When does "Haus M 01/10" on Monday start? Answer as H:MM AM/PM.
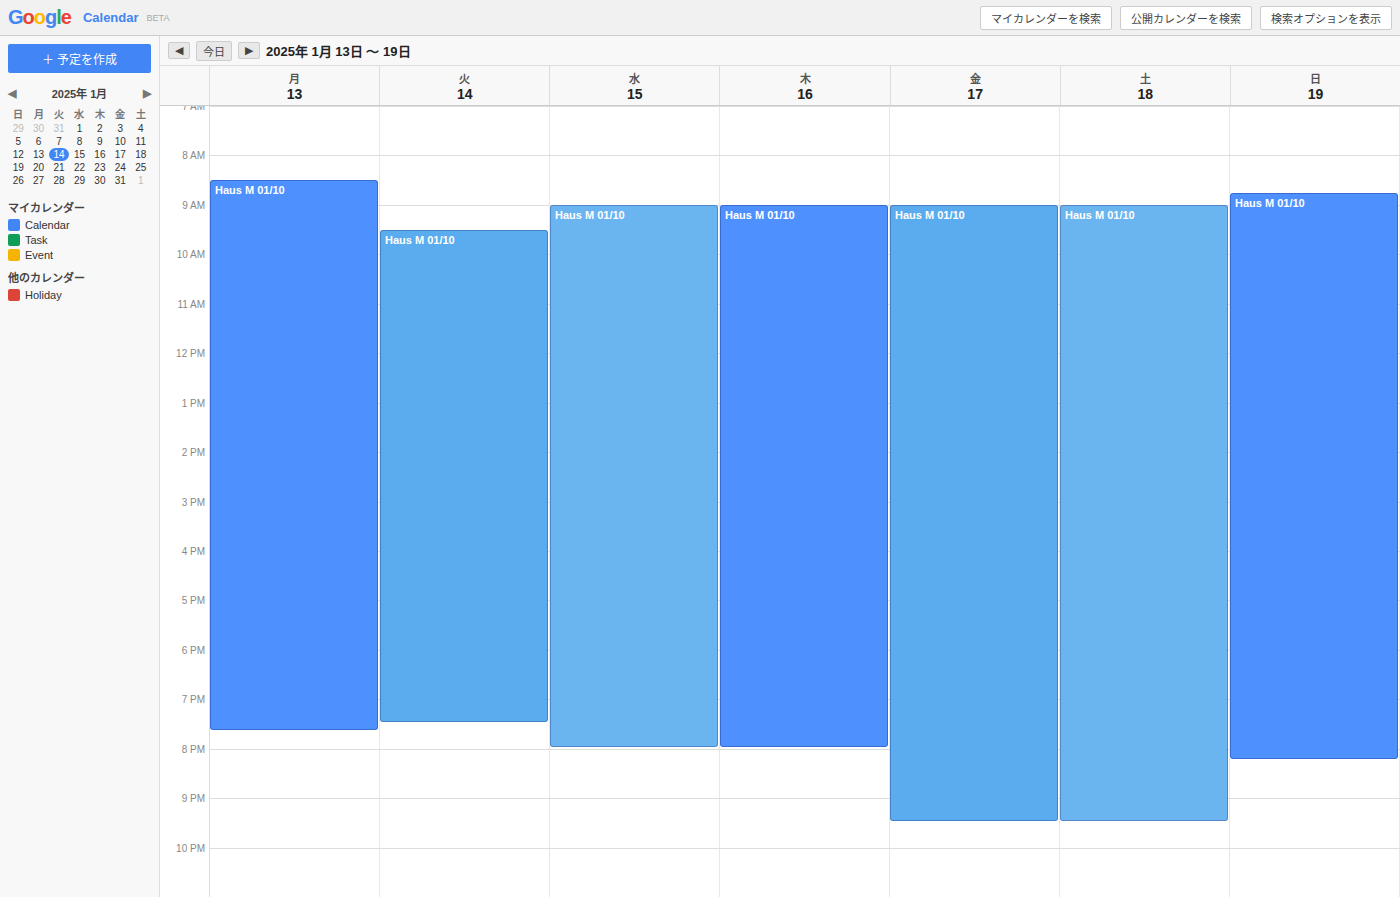
8:30 AM